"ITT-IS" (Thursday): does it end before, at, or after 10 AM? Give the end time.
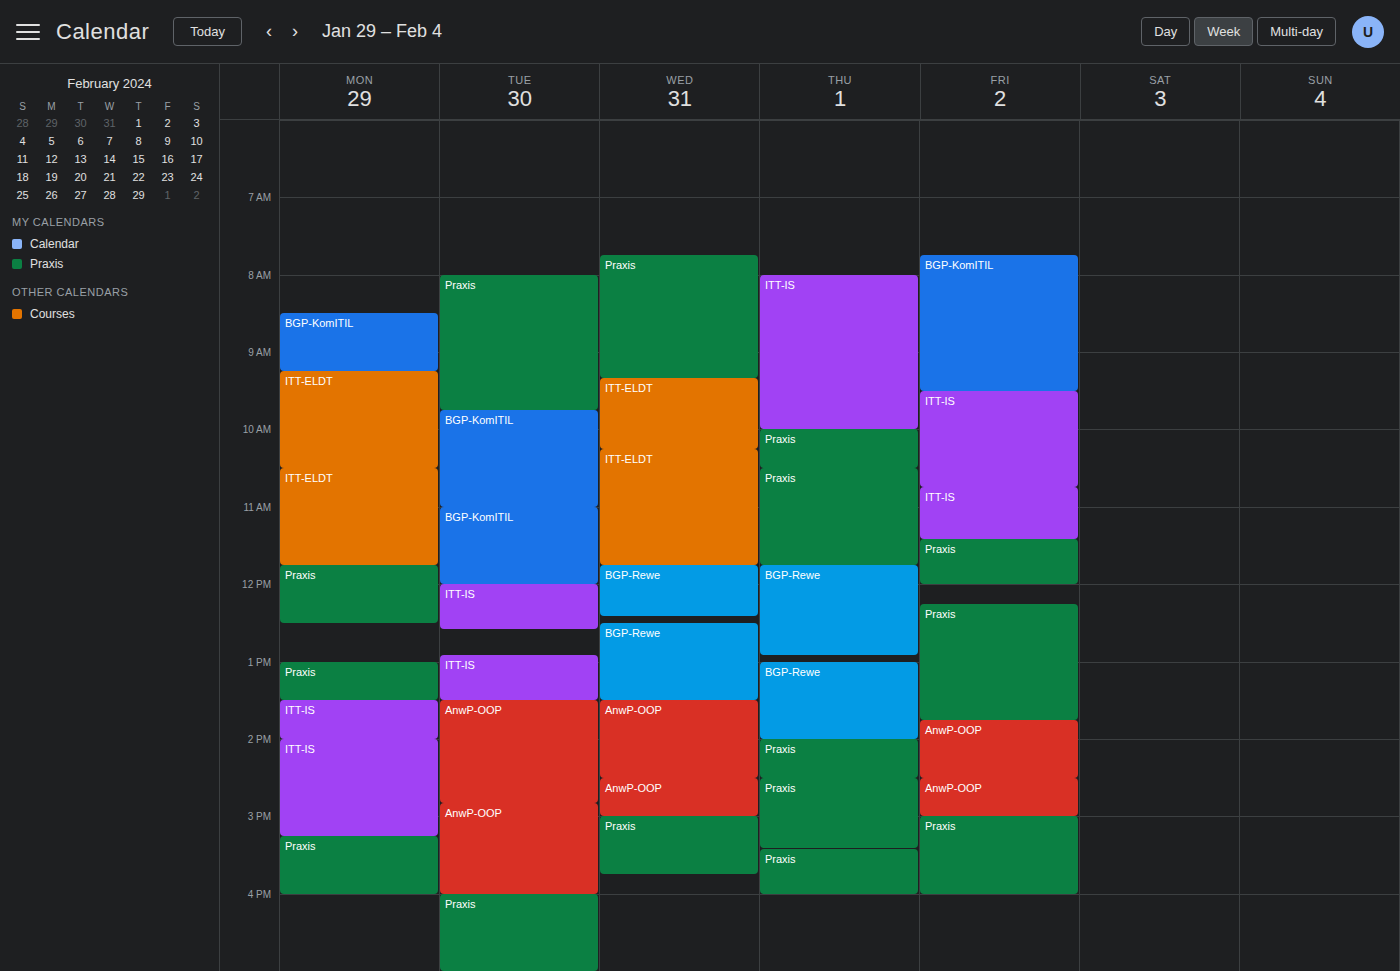
10:00 AM -- exactly at 10 AM, on the 10 AM line.